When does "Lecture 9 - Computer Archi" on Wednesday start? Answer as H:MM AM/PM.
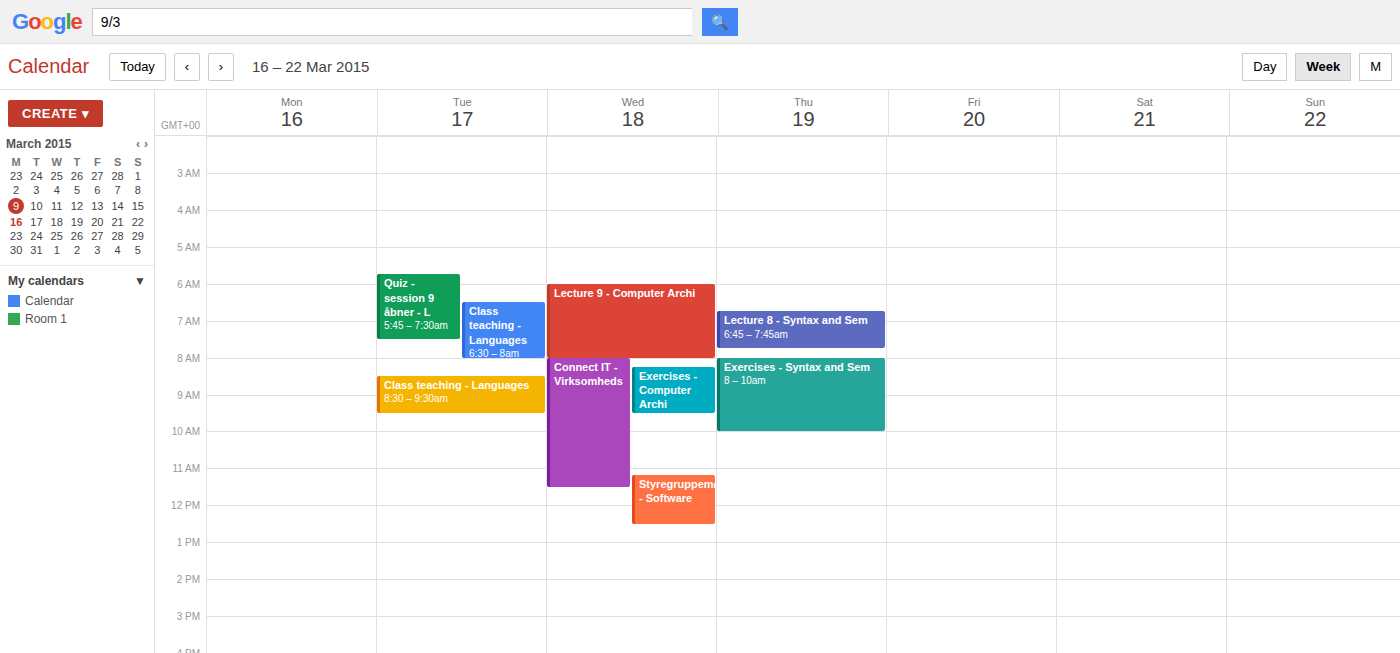
6:00 AM